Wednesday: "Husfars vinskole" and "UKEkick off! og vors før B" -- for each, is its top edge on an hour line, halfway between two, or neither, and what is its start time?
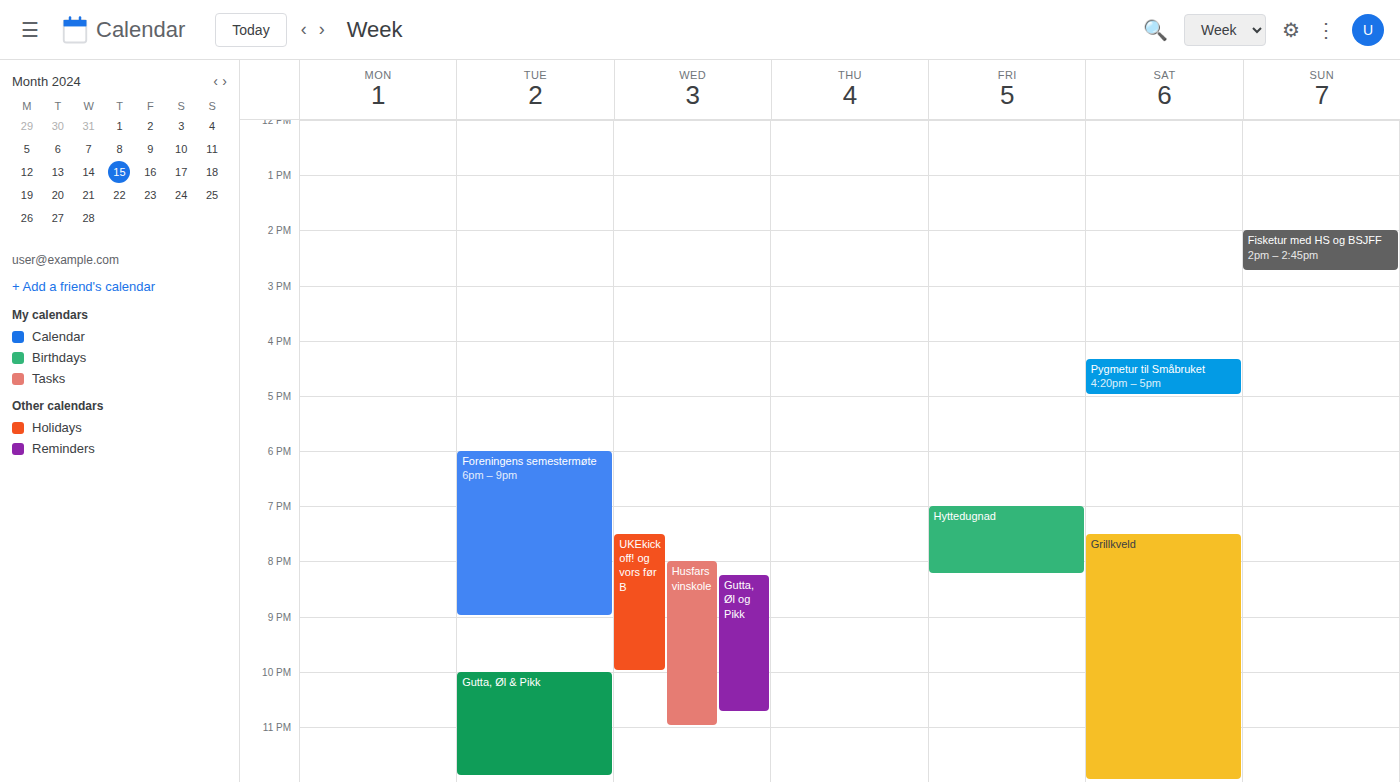
"Husfars vinskole": 8:00 PM, exactly on the 8 PM line. "UKEkick off! og vors før B": 7:30 PM, halfway between the 7 PM and 8 PM lines.